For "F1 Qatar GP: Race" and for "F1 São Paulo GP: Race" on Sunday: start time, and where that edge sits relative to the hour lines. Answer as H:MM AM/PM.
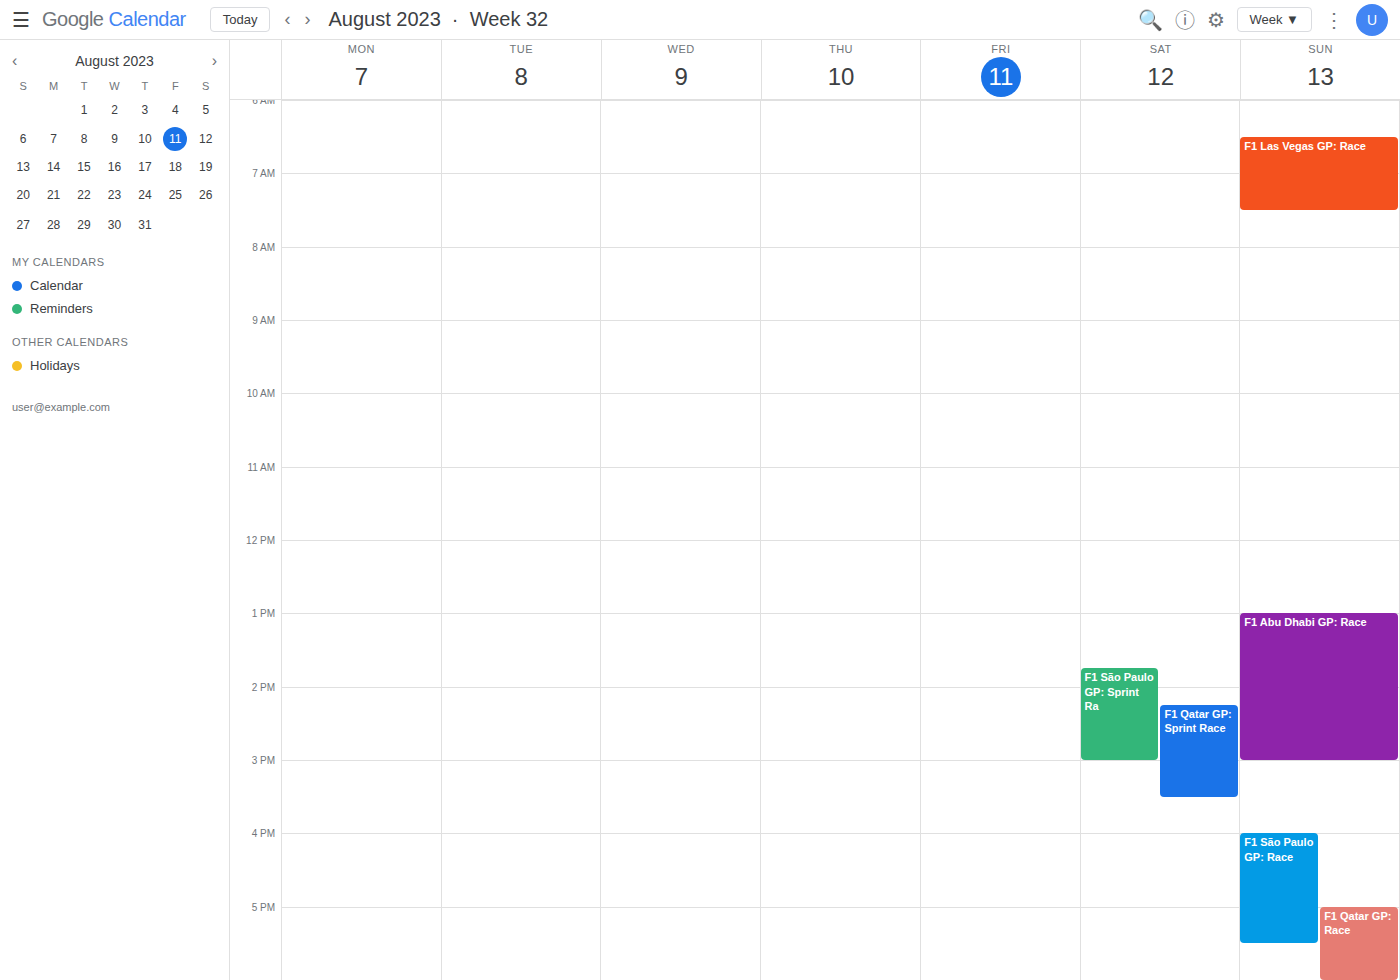
"F1 Qatar GP: Race": 5:00 PM, exactly on the 5 PM line. "F1 São Paulo GP: Race": 4:00 PM, exactly on the 4 PM line.